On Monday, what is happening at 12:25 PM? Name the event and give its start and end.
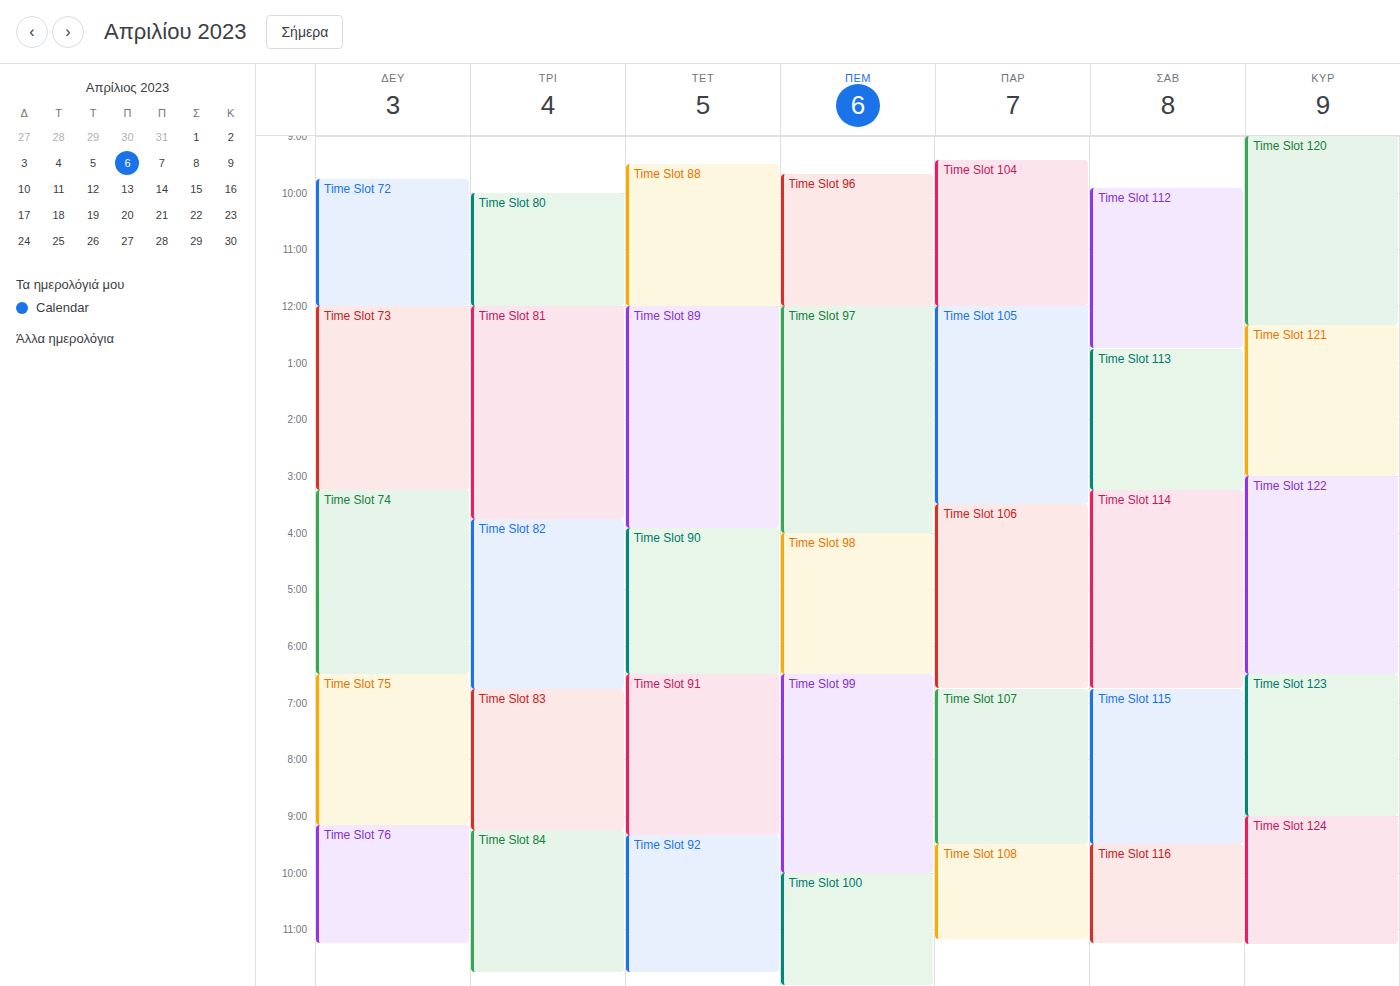
"Time Slot 73", 12:00 PM to 3:15 PM